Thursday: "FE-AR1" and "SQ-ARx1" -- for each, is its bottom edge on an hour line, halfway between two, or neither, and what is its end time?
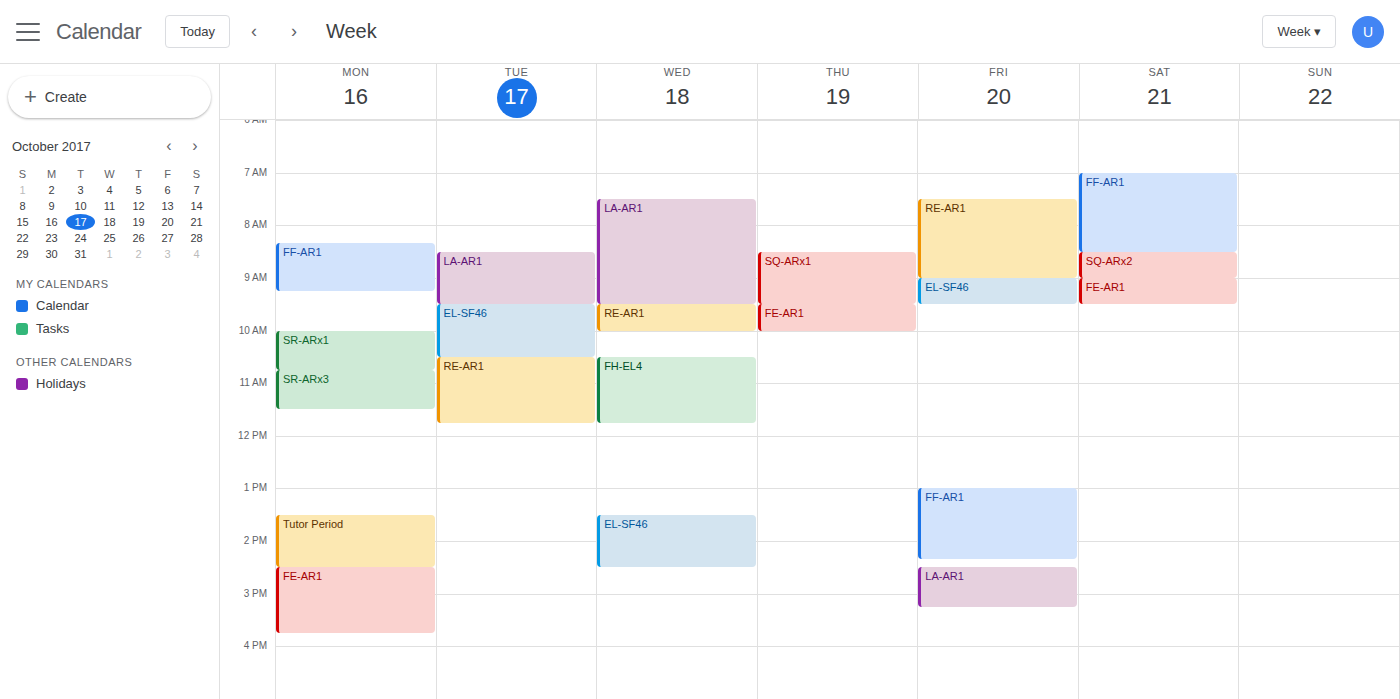
"FE-AR1": 10:00 AM, exactly on the 10 AM line. "SQ-ARx1": 9:30 AM, halfway between the 9 AM and 10 AM lines.